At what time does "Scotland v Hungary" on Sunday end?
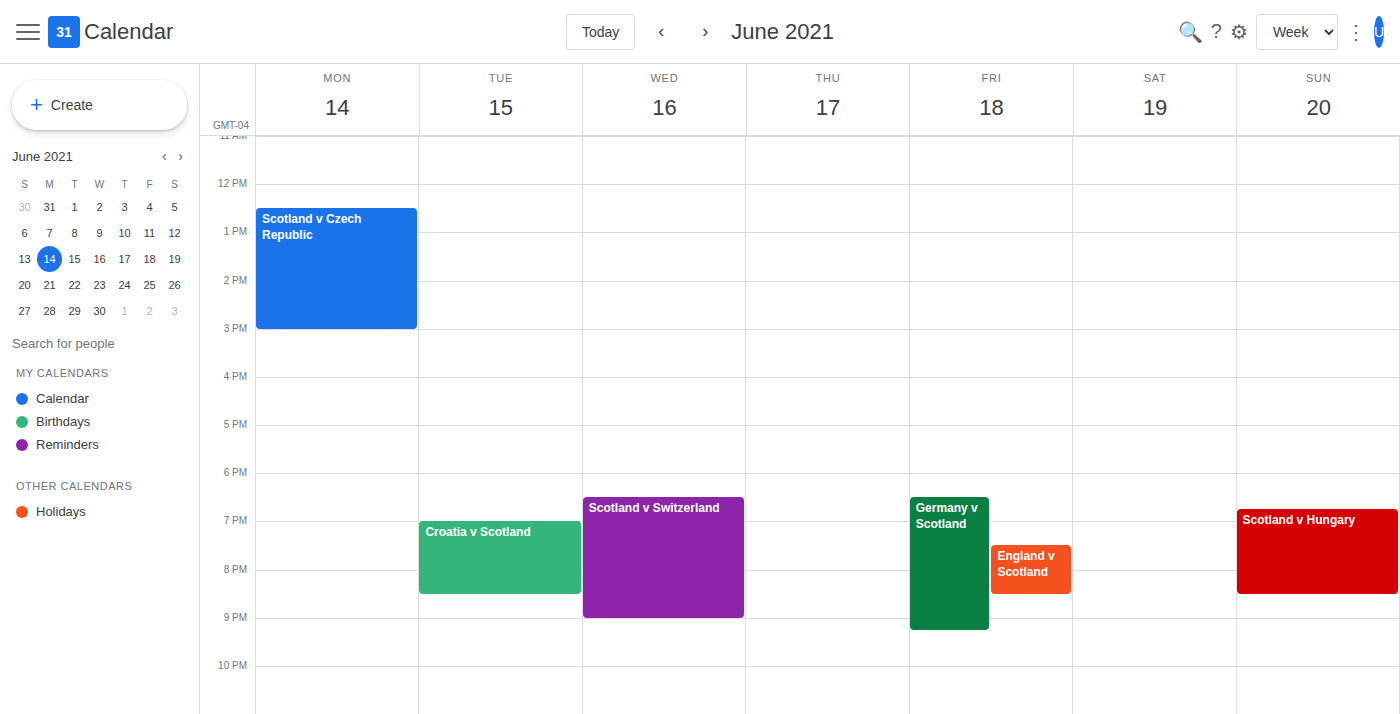
8:30 PM